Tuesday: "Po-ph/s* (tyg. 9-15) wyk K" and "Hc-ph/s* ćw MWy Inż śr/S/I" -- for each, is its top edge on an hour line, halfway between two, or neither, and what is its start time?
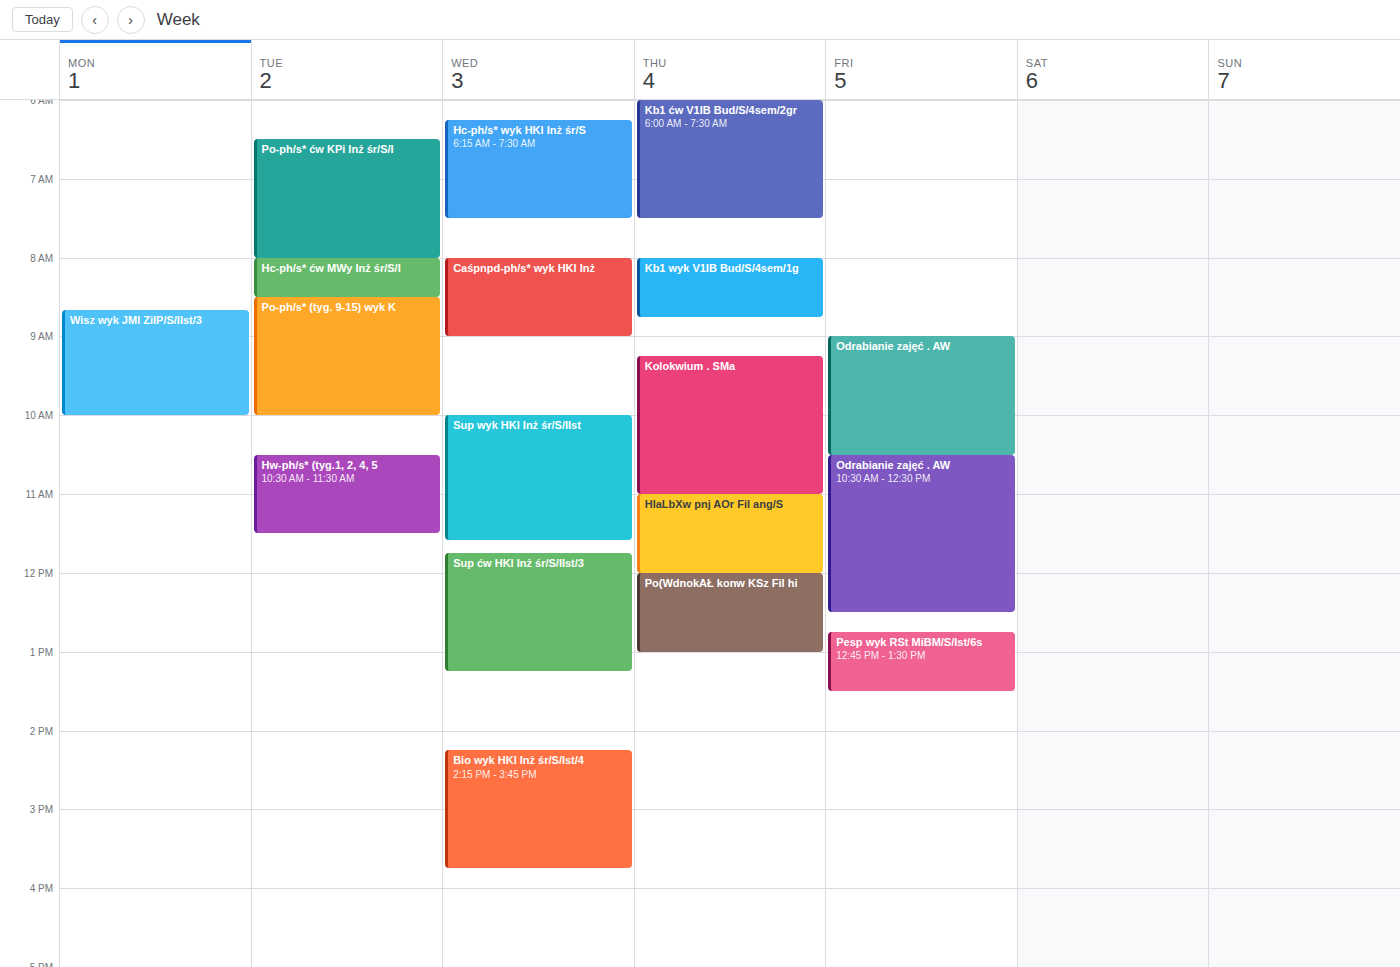
"Po-ph/s* (tyg. 9-15) wyk K": 8:30 AM, halfway between the 8 AM and 9 AM lines. "Hc-ph/s* ćw MWy Inż śr/S/I": 8:00 AM, exactly on the 8 AM line.